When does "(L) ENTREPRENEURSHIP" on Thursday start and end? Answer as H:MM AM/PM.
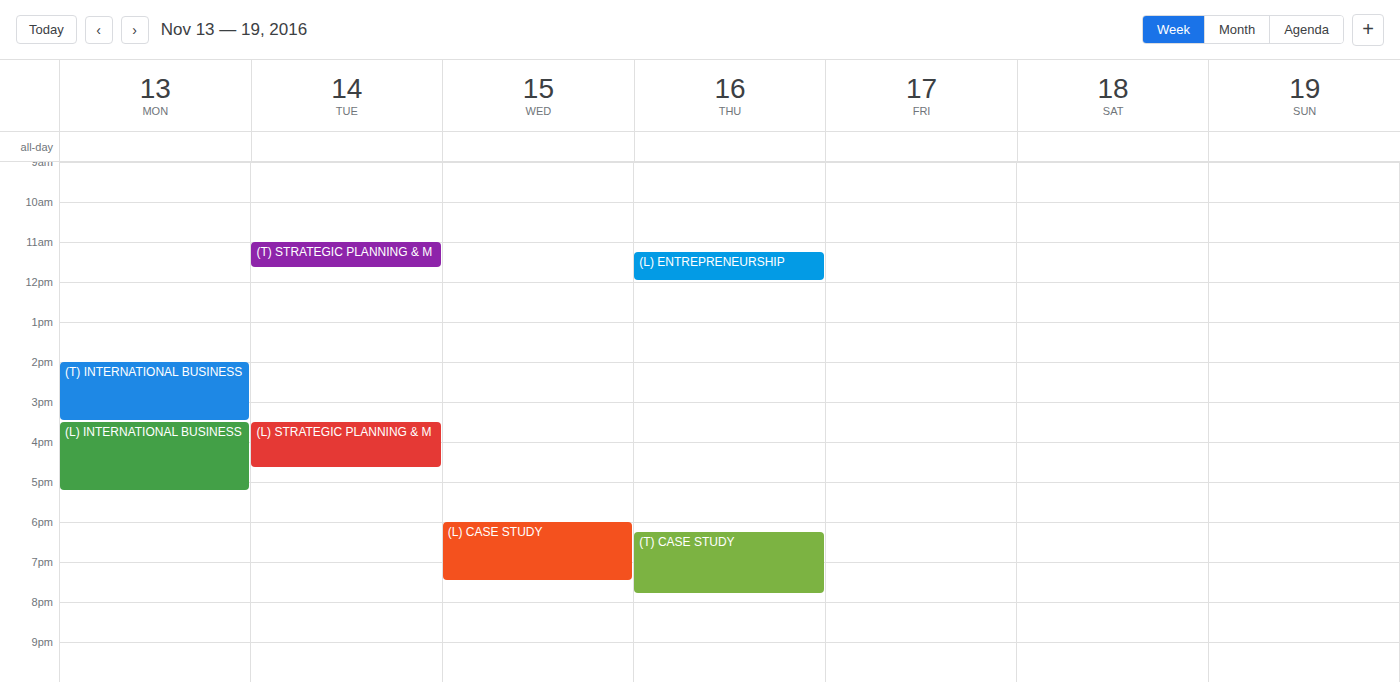
11:15 AM to 12:00 PM